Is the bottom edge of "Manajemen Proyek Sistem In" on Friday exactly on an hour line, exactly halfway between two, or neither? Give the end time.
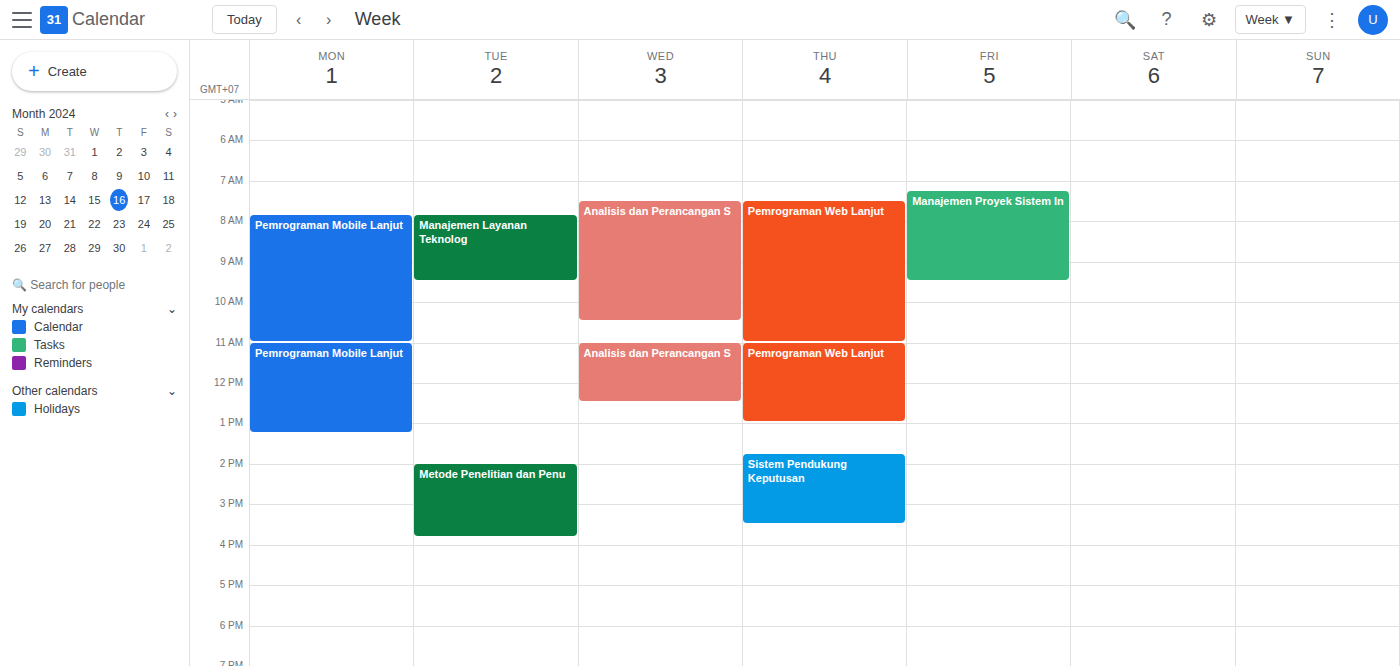
9:30 AM -- halfway between the 9 AM and 10 AM lines.